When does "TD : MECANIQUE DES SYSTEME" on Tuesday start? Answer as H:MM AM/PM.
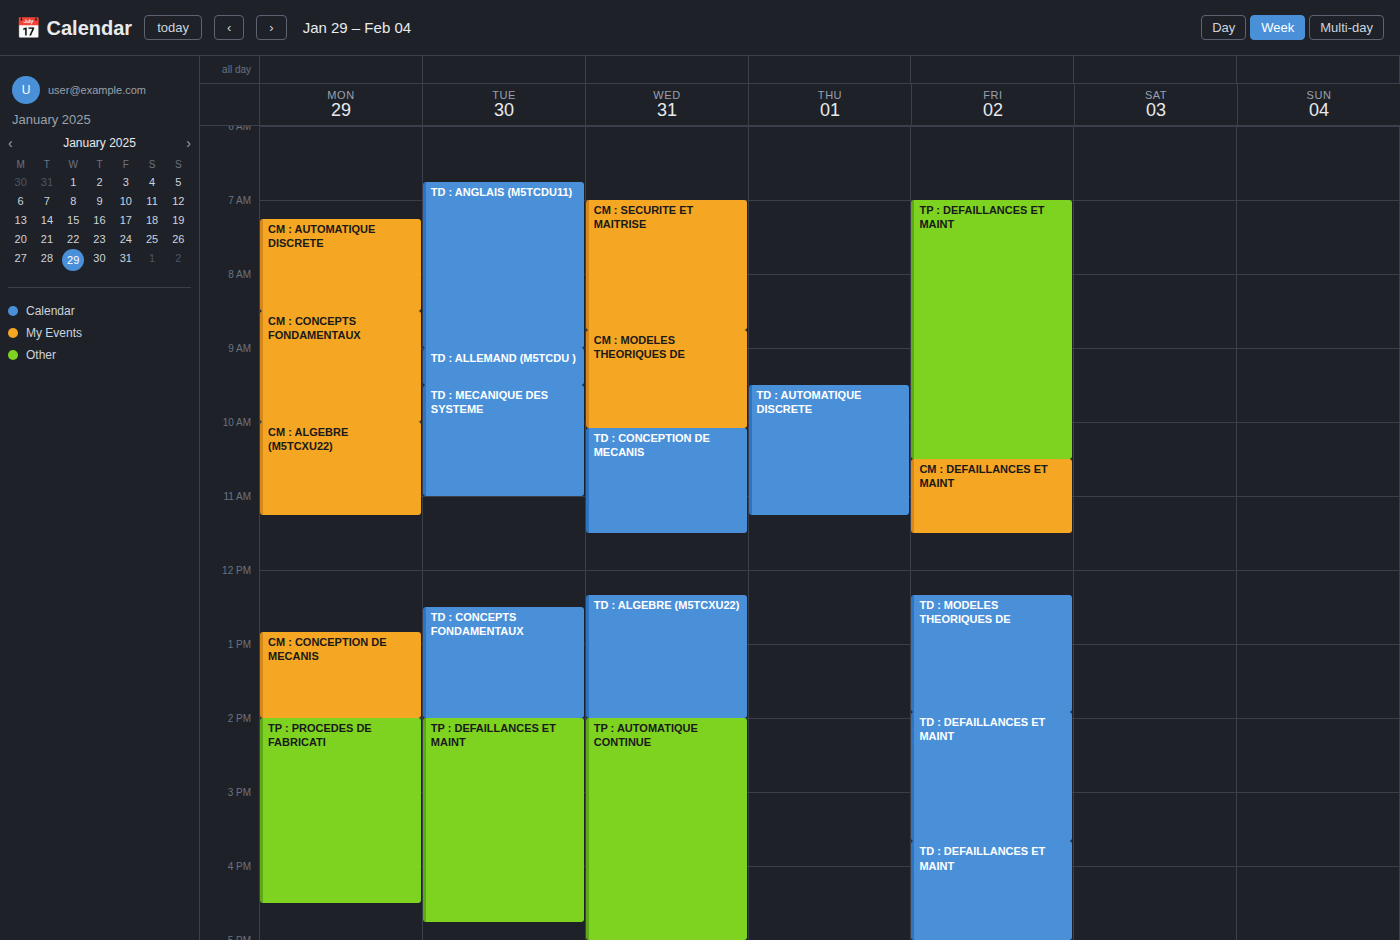
9:30 AM